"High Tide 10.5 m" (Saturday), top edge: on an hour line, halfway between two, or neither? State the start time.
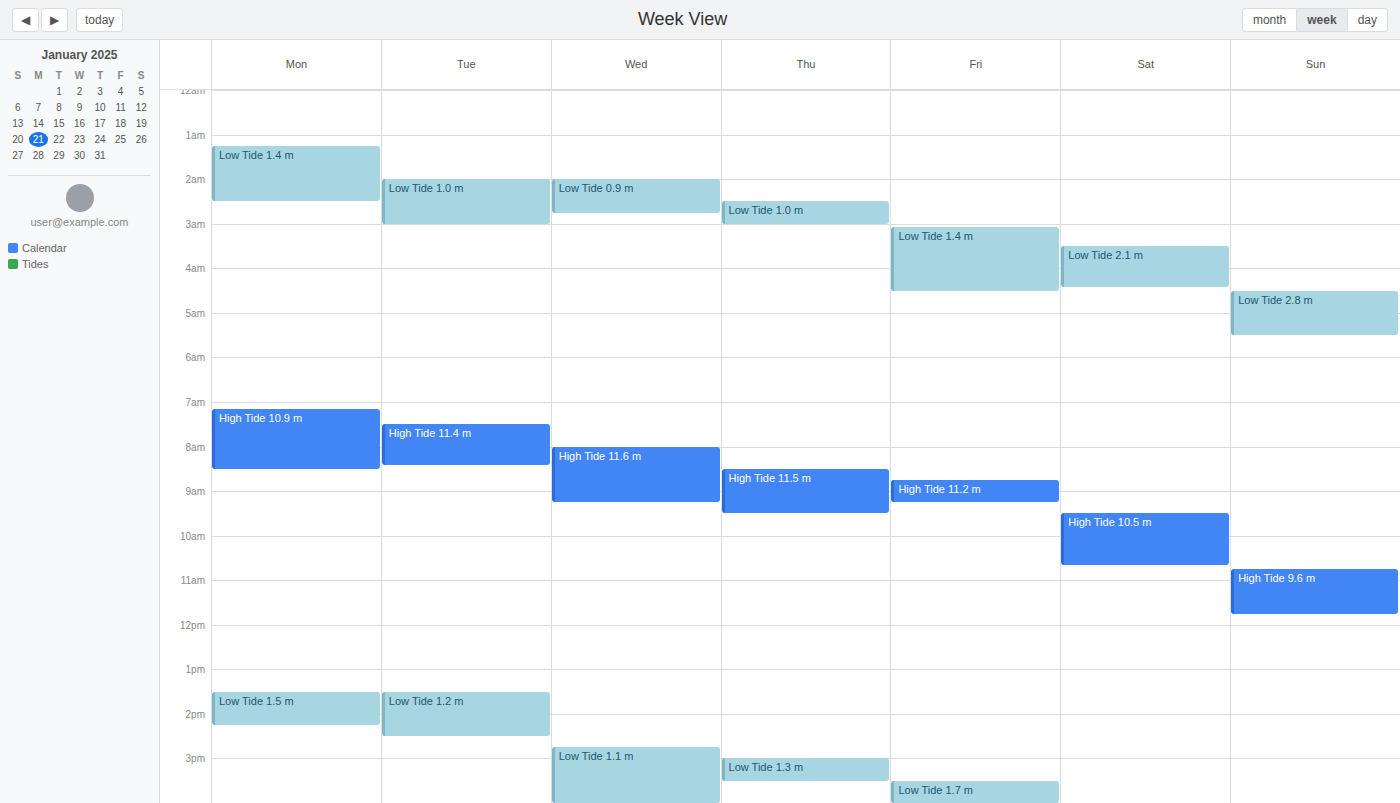
09:30 -- halfway between the 09:00 and 10:00 lines.